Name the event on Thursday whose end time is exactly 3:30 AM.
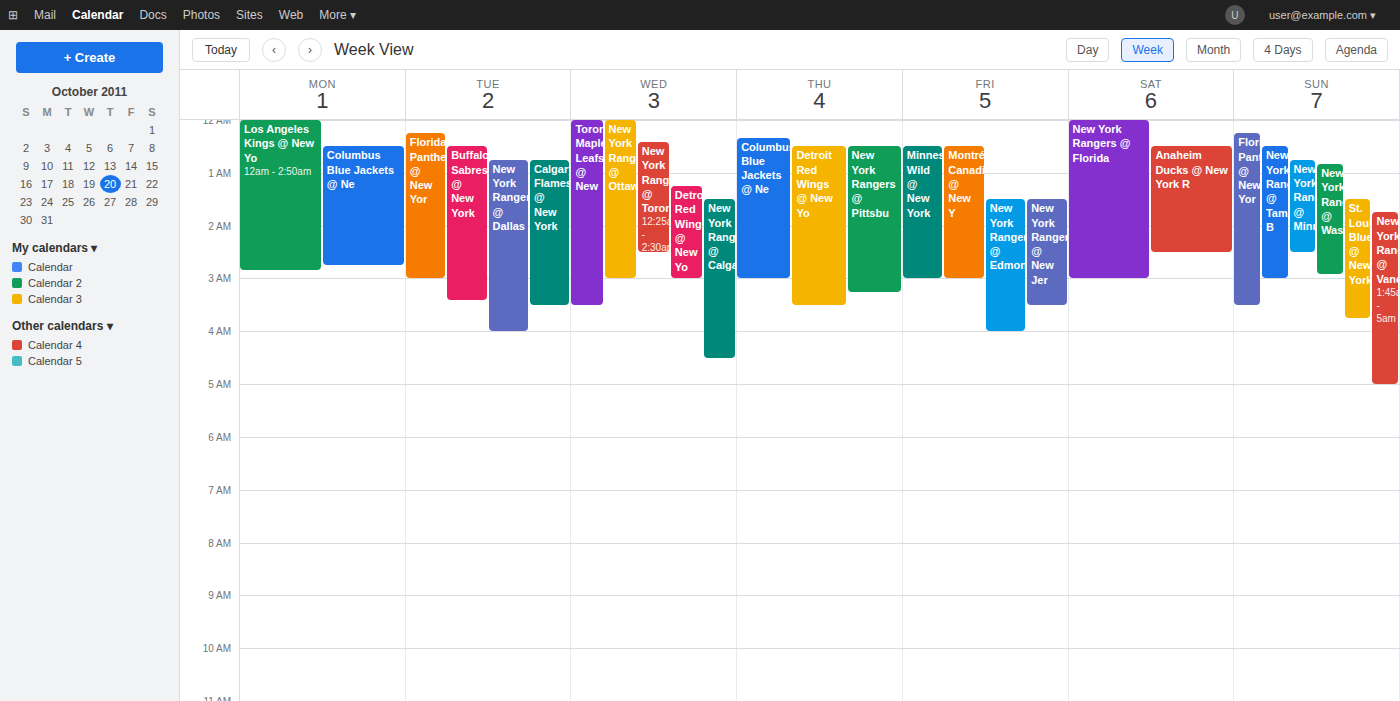
"Detroit Red Wings @ New Yo"